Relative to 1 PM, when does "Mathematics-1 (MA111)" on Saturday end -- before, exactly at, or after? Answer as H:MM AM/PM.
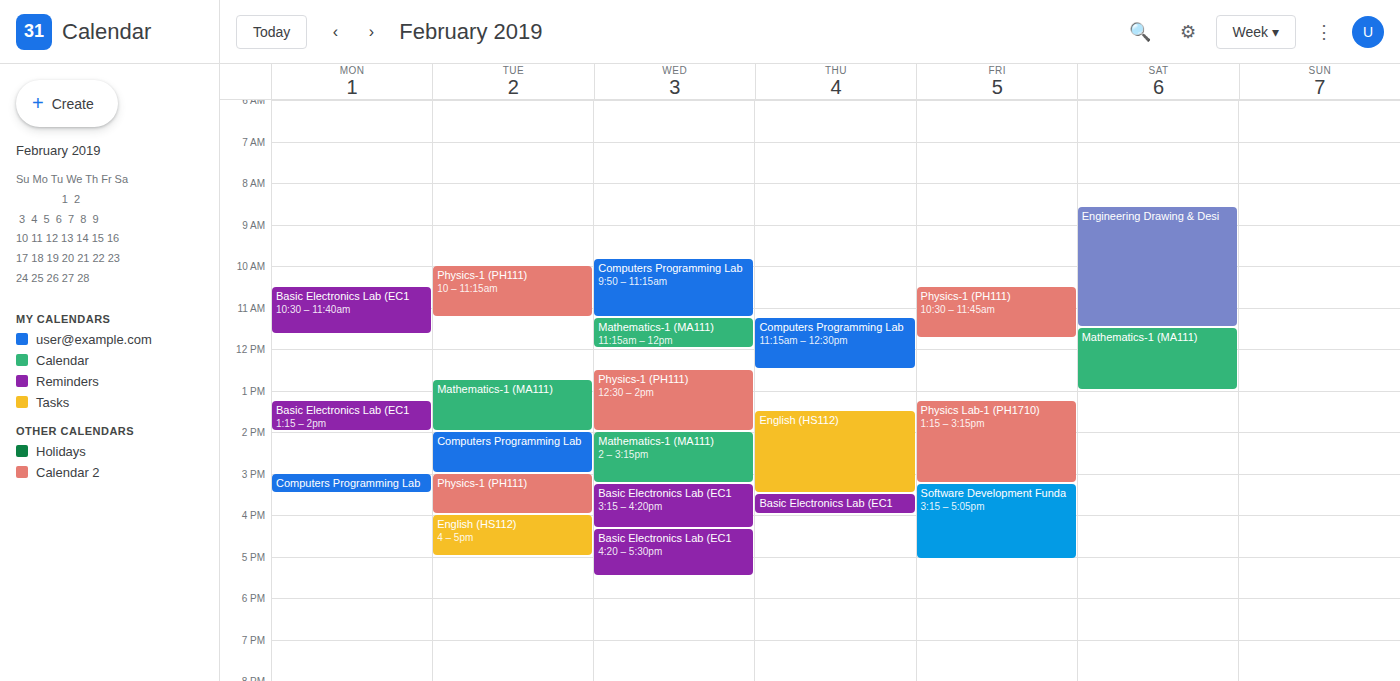
1:00 PM -- exactly at 1 PM, on the 1 PM line.